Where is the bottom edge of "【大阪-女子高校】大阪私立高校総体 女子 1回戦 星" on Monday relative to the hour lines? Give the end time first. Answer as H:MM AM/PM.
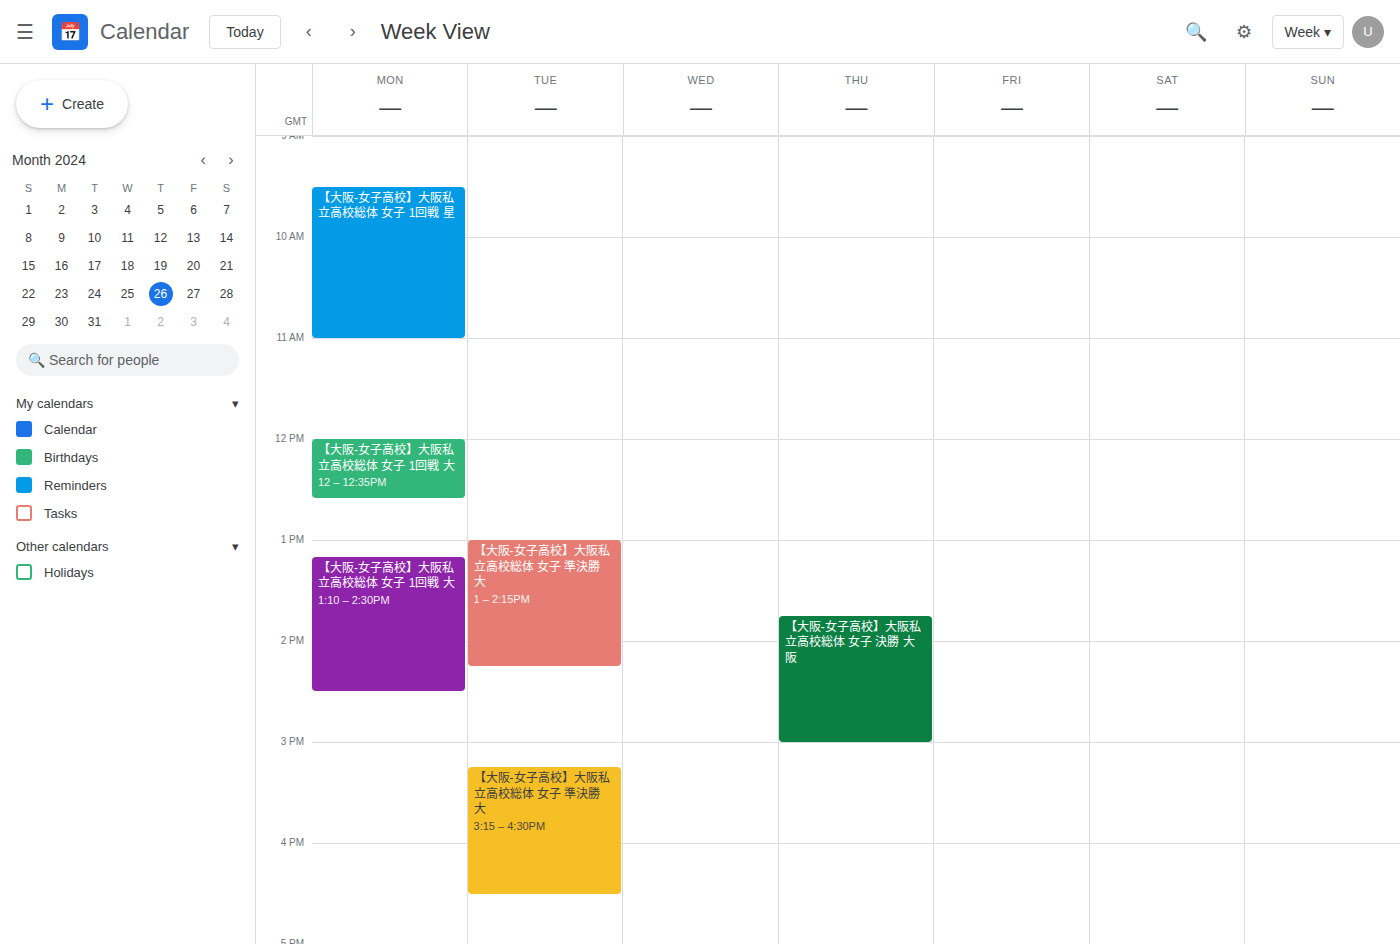
11:00 AM -- exactly on the 11 AM line.